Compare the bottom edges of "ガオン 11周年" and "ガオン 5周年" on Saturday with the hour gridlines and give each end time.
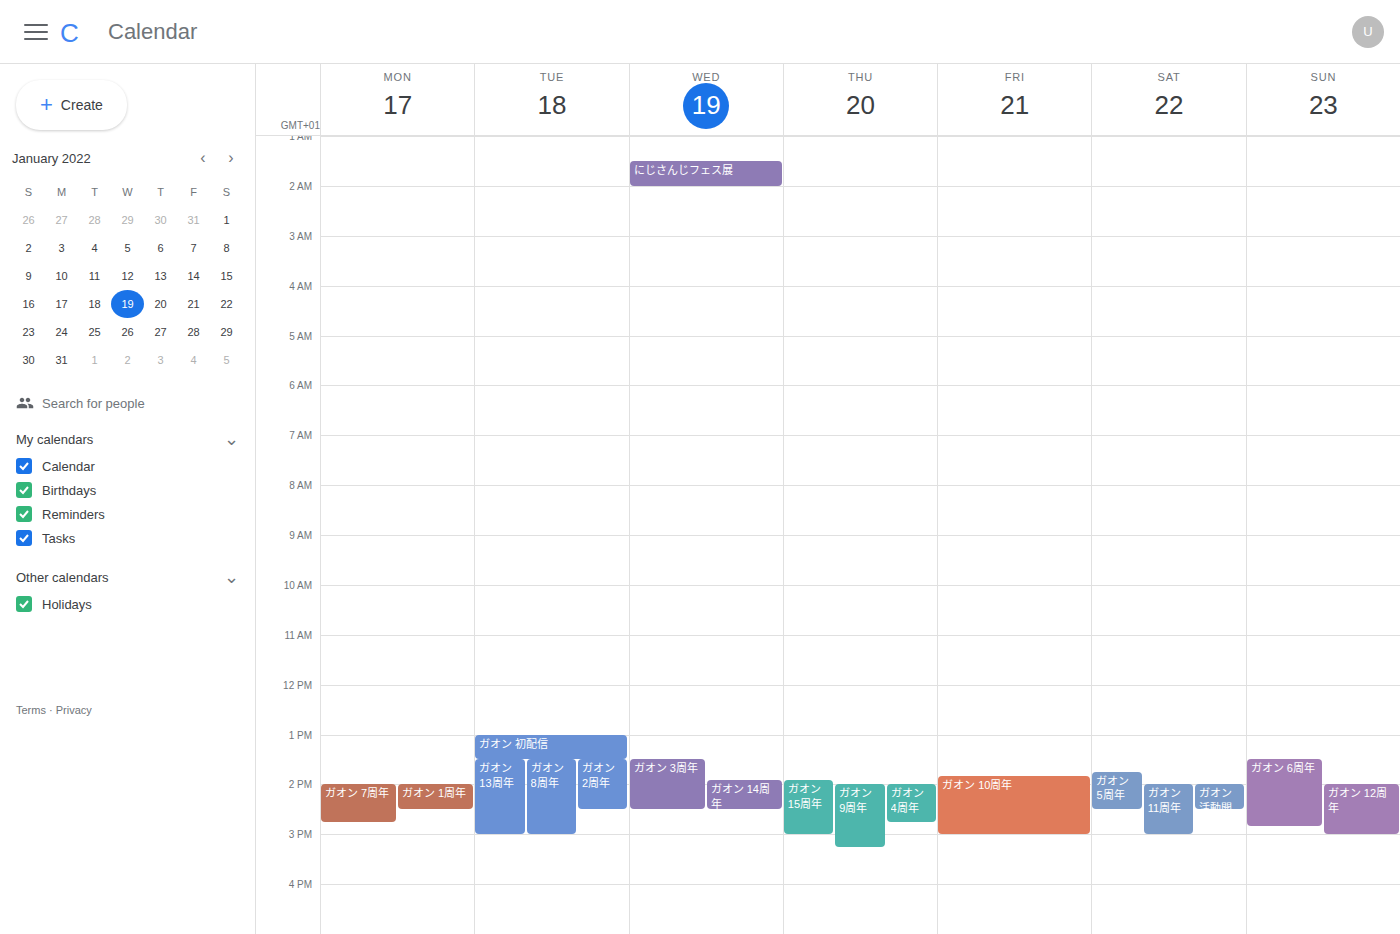
"ガオン 11周年": 15:00, exactly on the 15:00 line. "ガオン 5周年": 14:30, halfway between the 14:00 and 15:00 lines.